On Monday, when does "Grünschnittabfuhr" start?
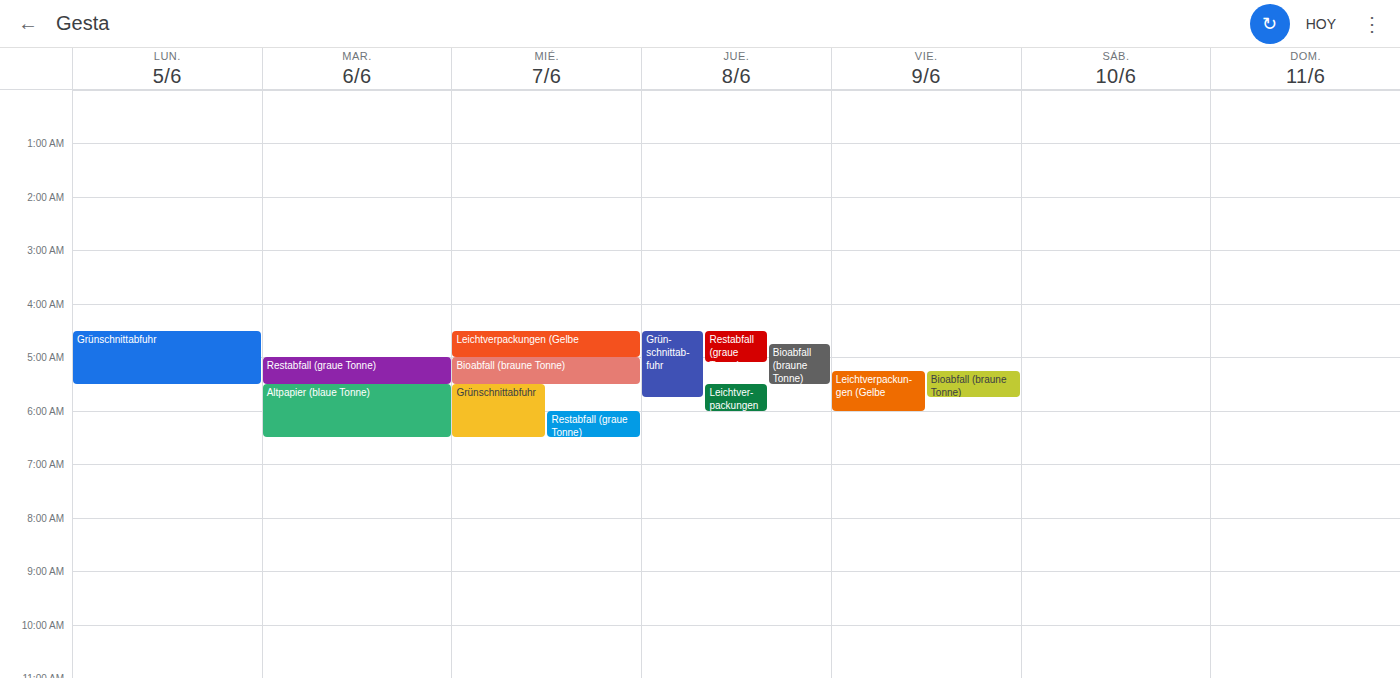
4:30 AM